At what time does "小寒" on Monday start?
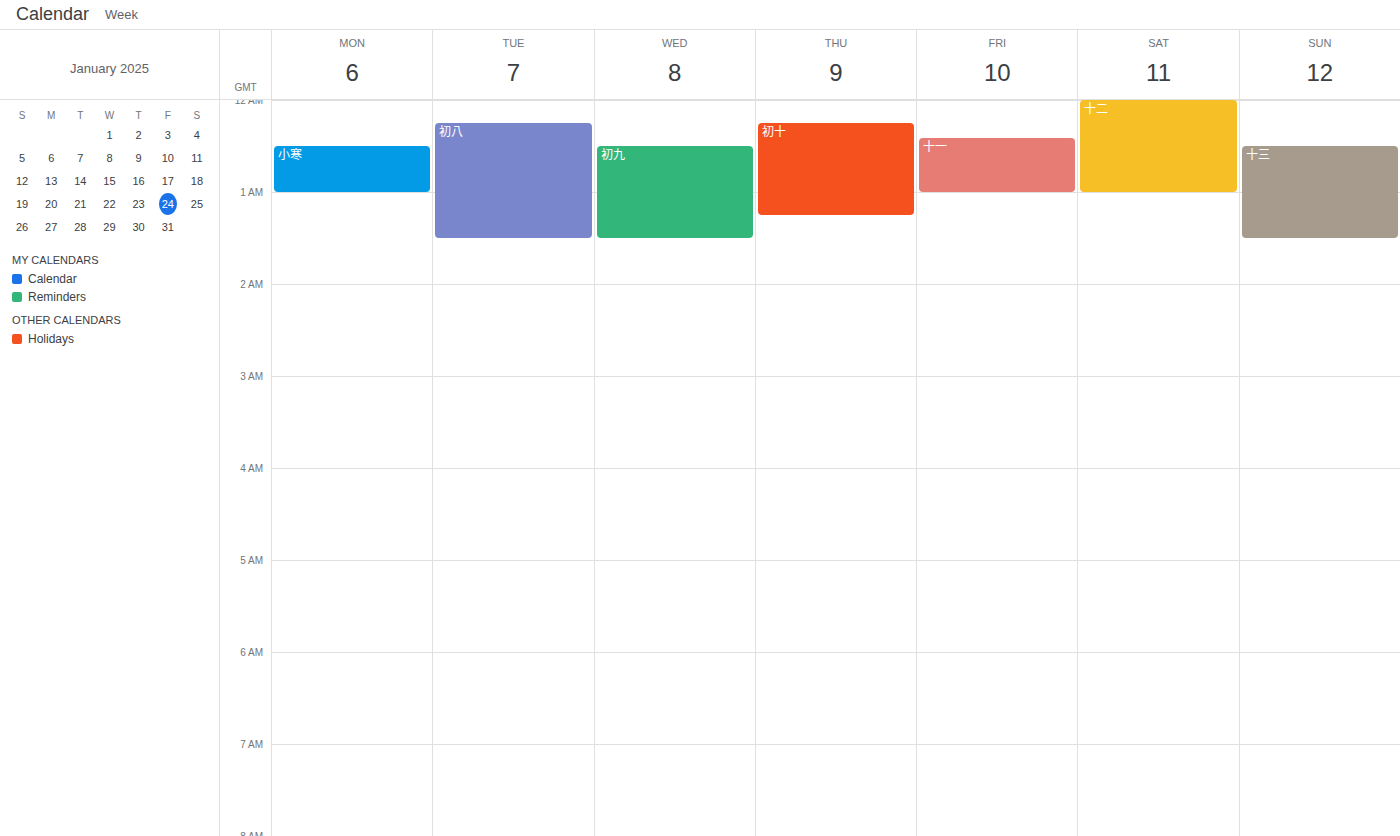
12:30 AM